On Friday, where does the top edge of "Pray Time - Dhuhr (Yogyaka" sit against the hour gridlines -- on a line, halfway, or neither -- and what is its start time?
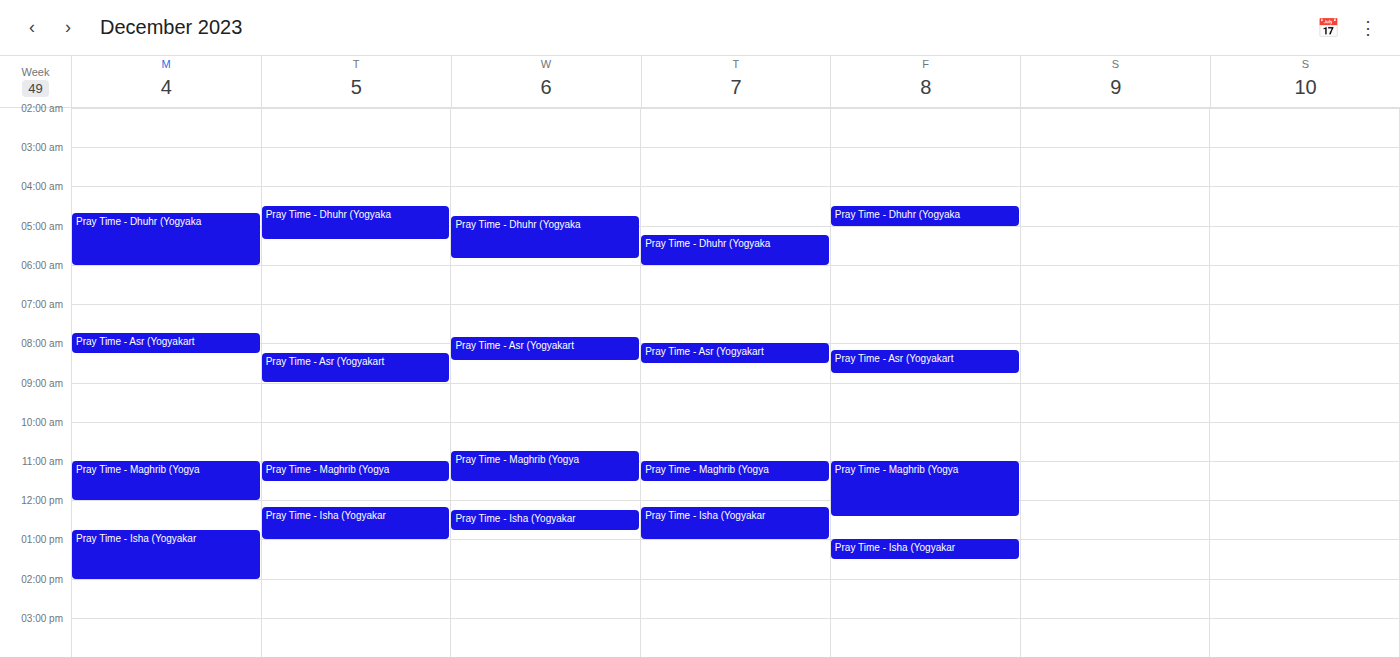
4:30 AM -- halfway between the 4 AM and 5 AM lines.